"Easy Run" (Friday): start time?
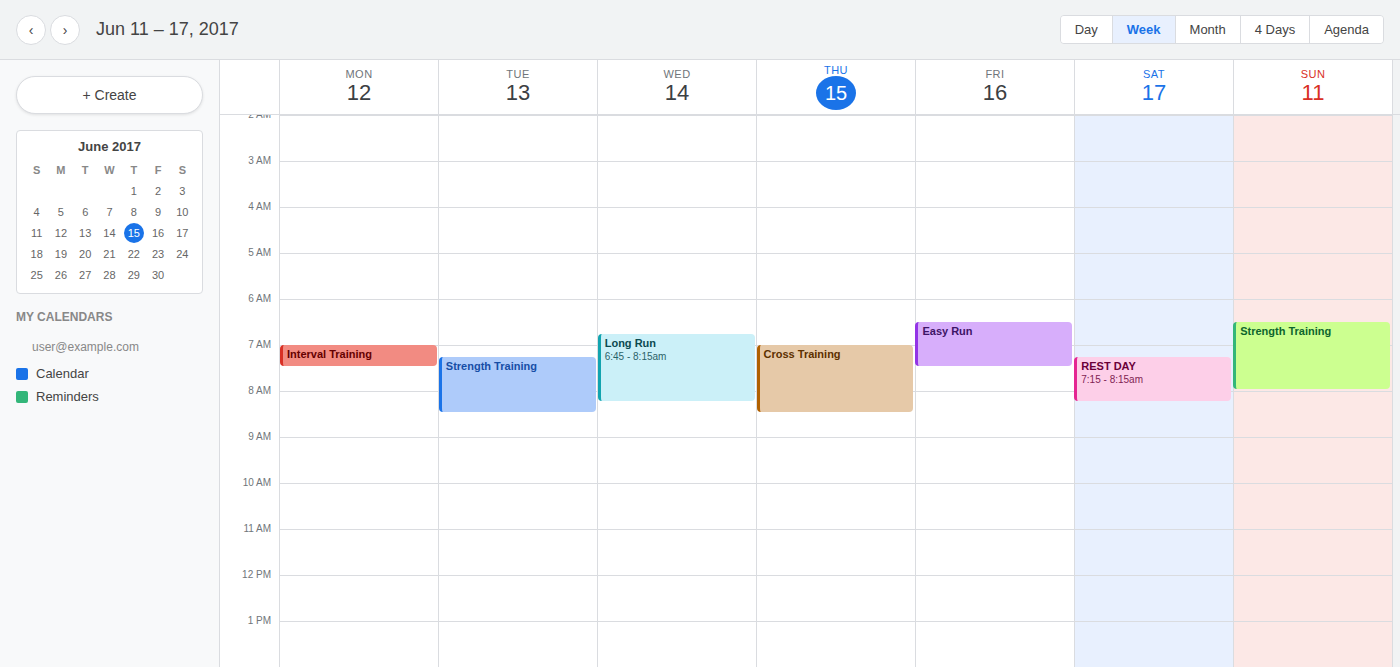
6:30 AM